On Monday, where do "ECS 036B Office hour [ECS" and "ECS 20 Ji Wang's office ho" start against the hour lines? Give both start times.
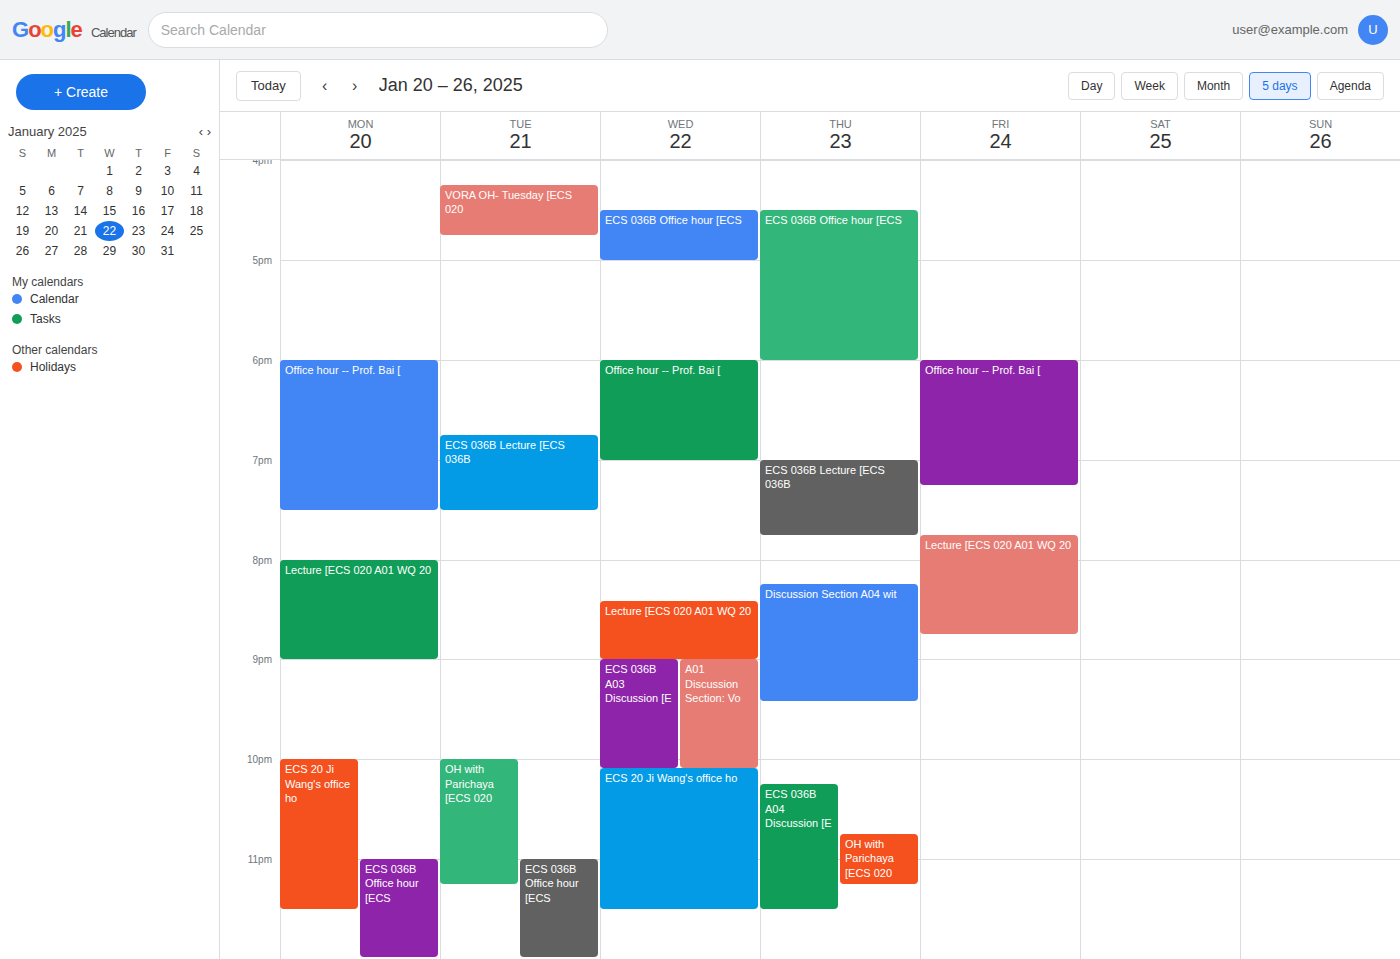
"ECS 036B Office hour [ECS": 11:00 PM, exactly on the 11 PM line. "ECS 20 Ji Wang's office ho": 10:00 PM, exactly on the 10 PM line.